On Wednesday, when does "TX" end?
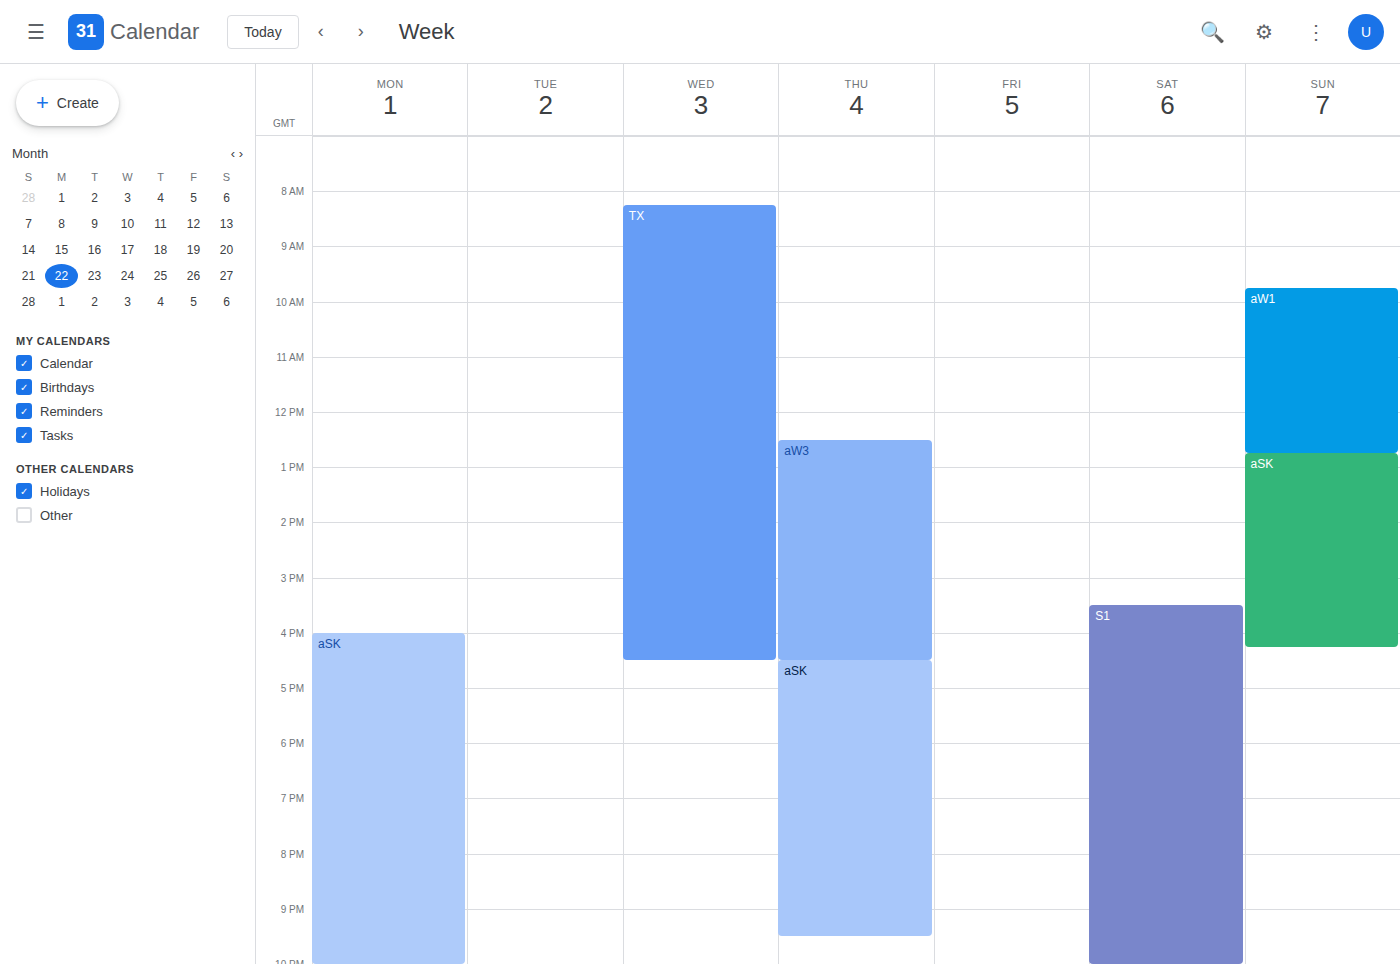
16:30